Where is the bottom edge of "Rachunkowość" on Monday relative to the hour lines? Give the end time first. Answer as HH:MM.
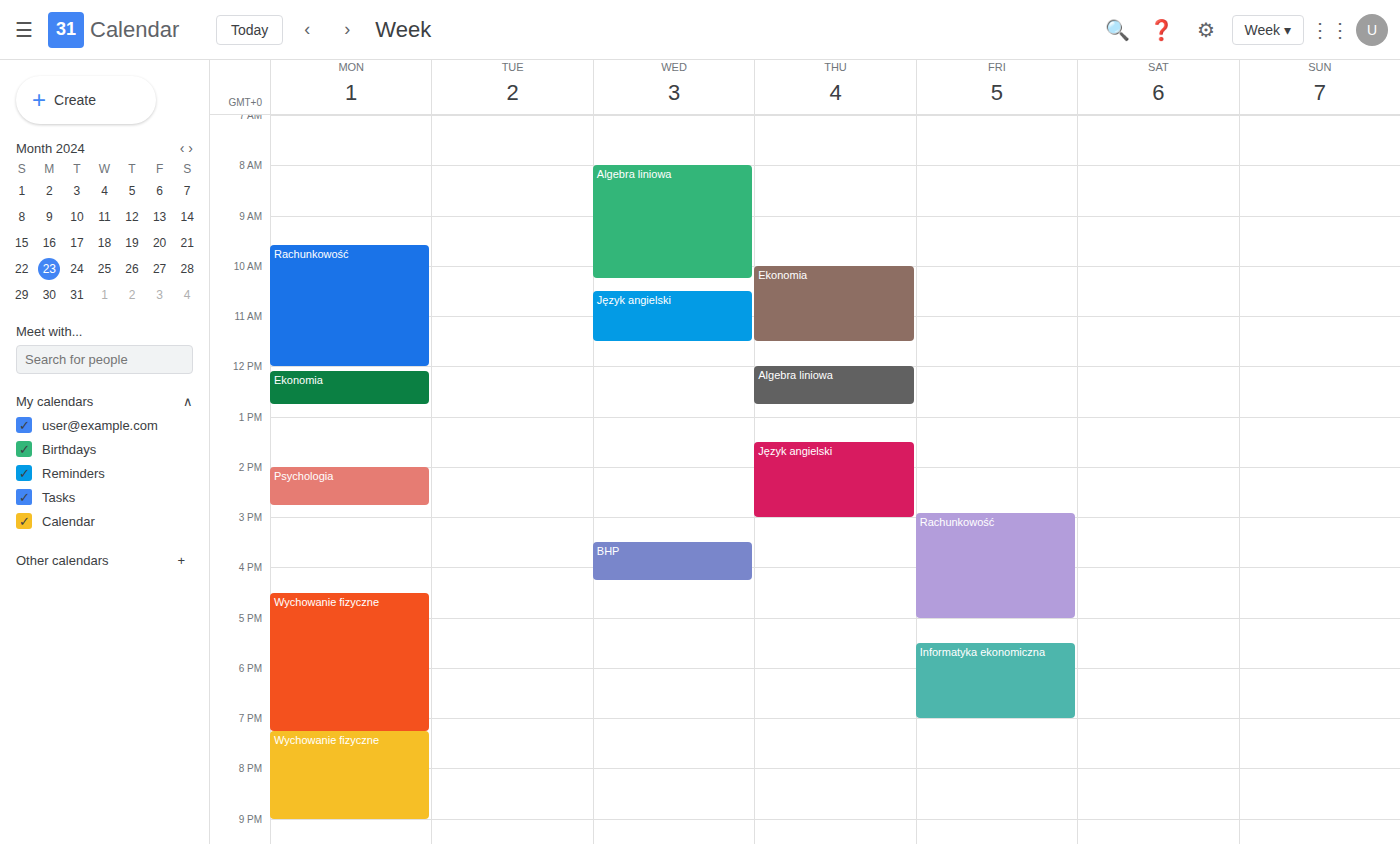
12:00 -- exactly on the 12:00 line.